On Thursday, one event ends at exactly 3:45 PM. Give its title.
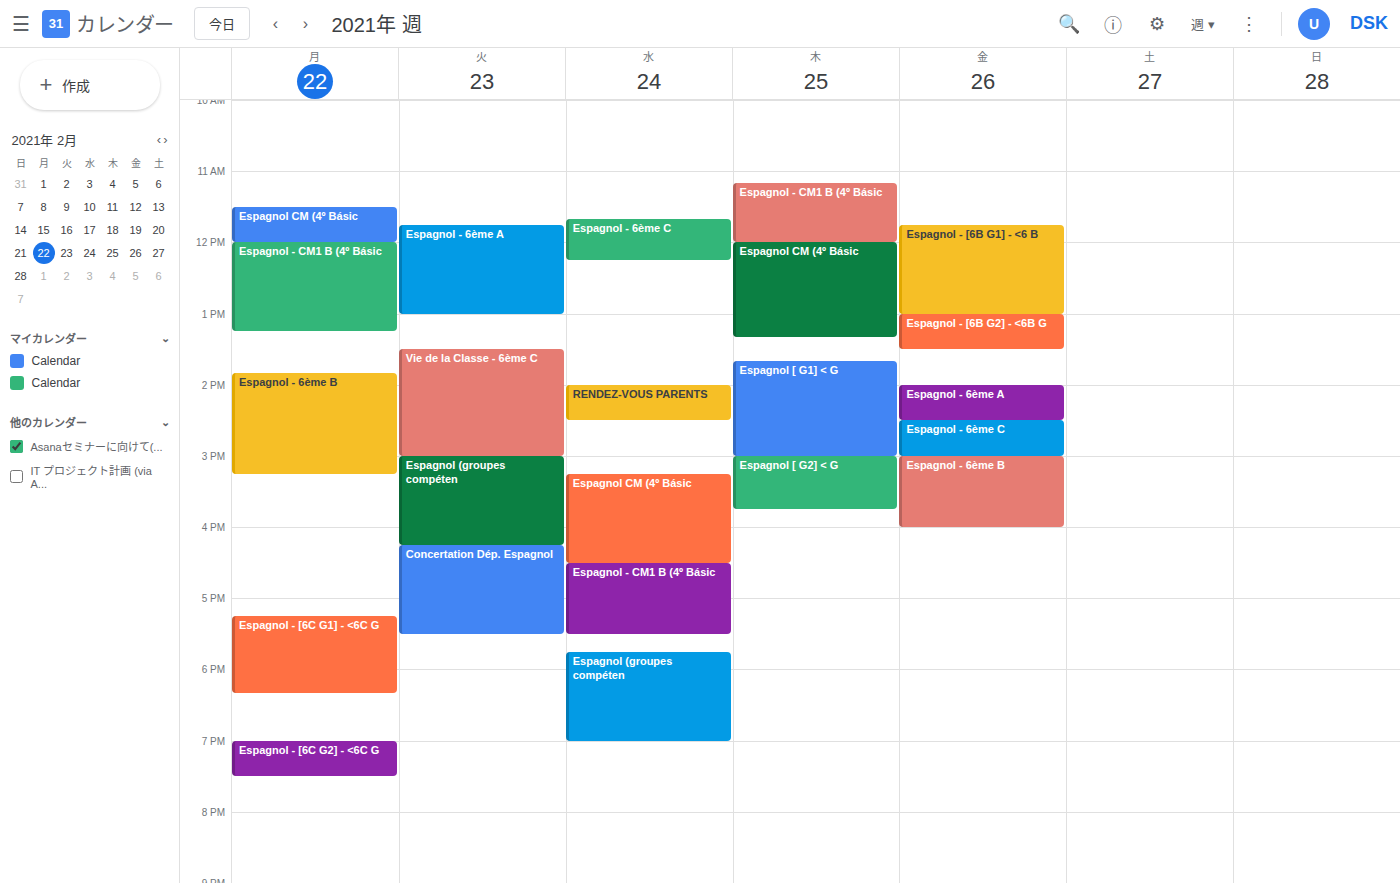
"Espagnol [ G2] < G"